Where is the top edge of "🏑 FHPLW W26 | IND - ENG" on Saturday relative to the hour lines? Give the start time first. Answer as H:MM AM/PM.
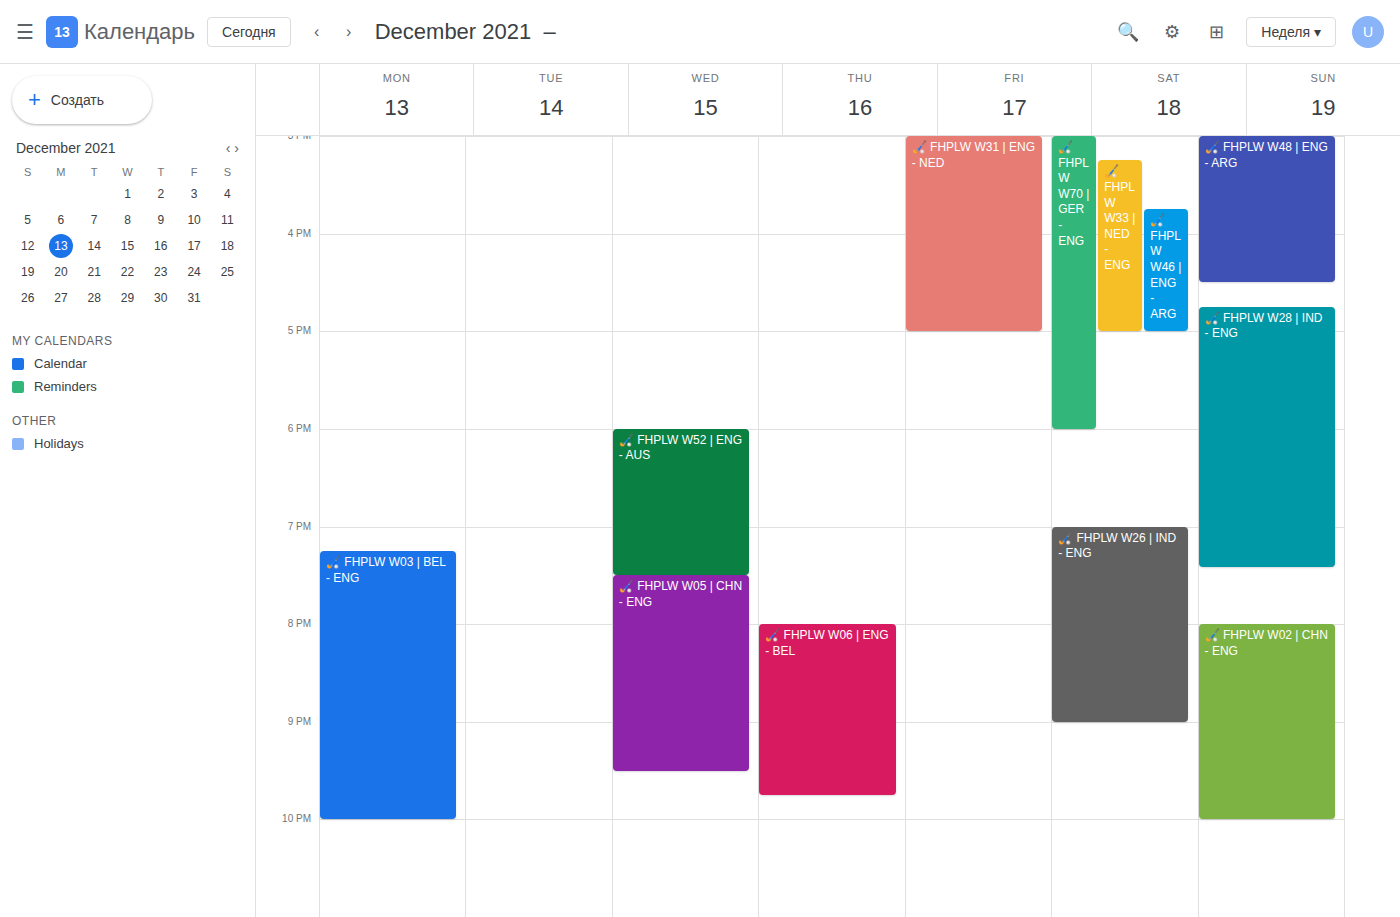
7:00 PM -- exactly on the 7 PM line.